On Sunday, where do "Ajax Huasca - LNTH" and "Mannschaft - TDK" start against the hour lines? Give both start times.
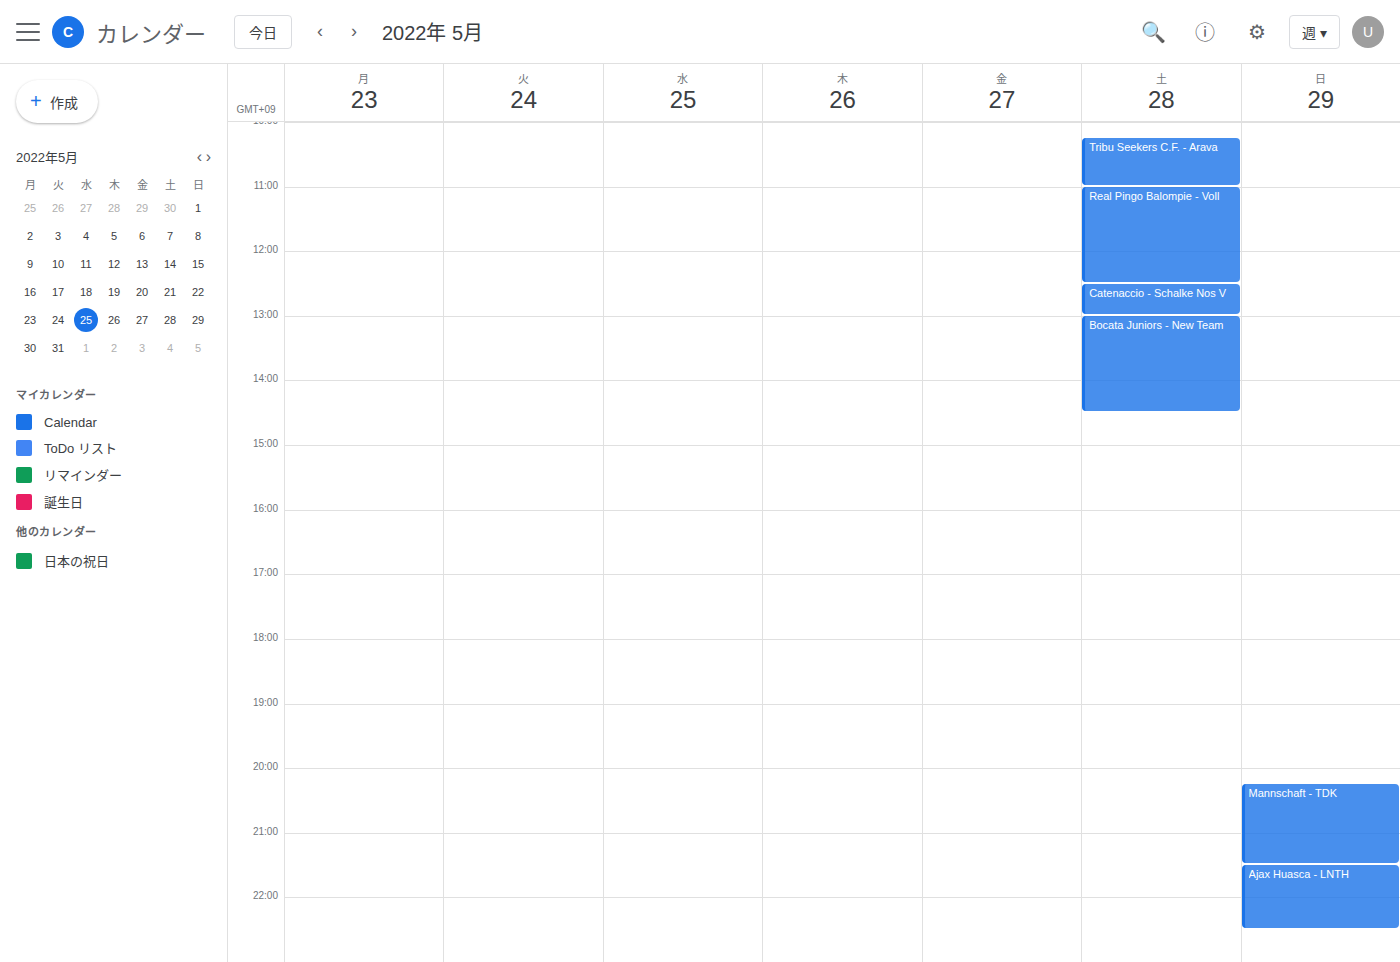
"Ajax Huasca - LNTH": 9:30 PM, halfway between the 9 PM and 10 PM lines. "Mannschaft - TDK": 8:15 PM, neither: a quarter of the way from the 8 PM line to the 9 PM line.